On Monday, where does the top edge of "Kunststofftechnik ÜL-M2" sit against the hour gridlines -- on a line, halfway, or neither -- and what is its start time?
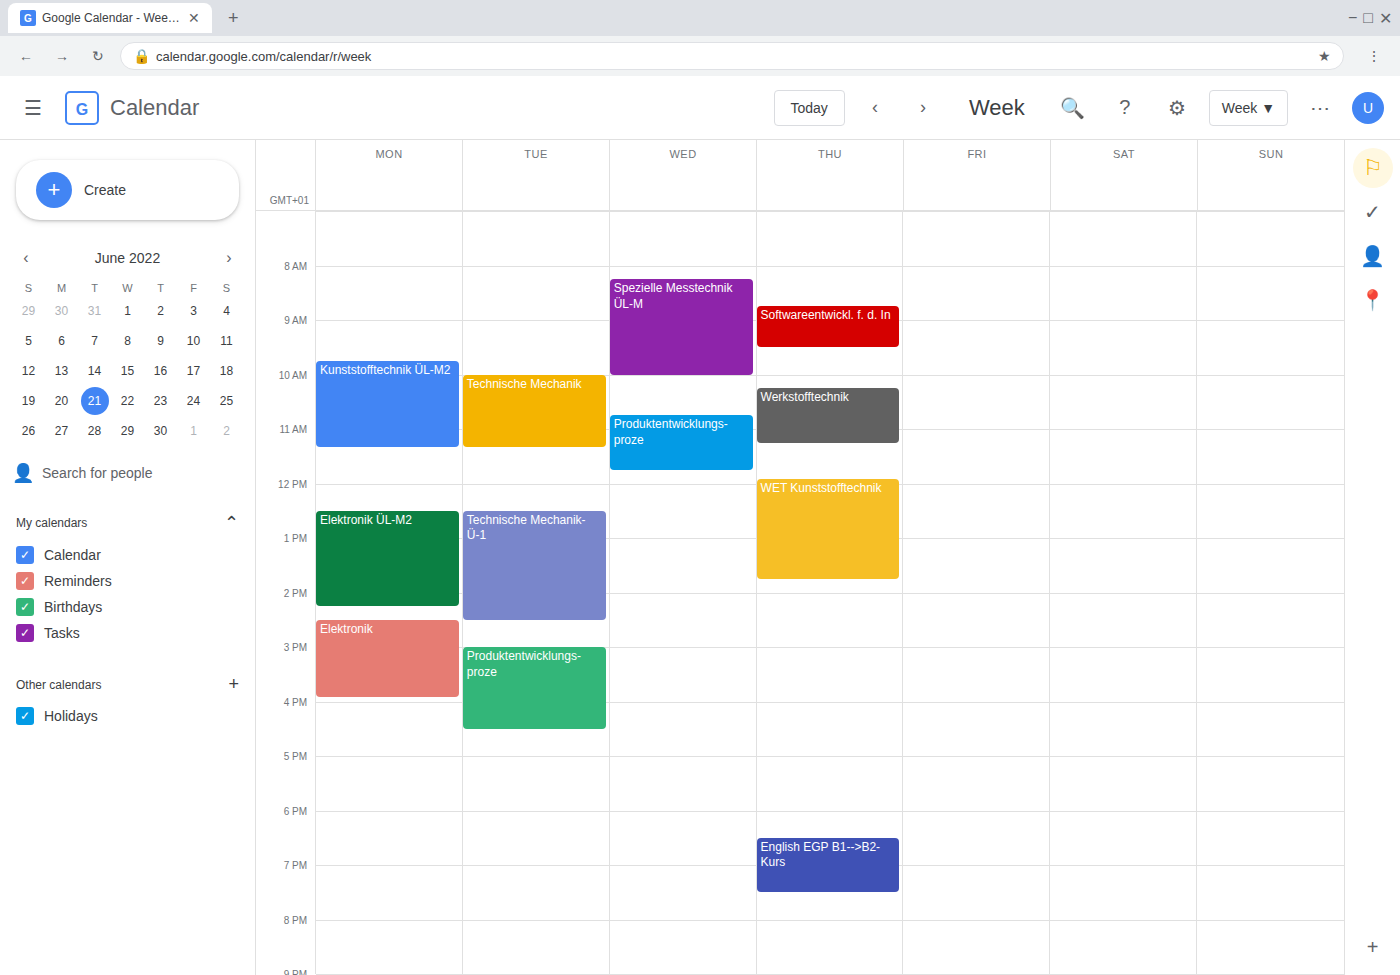
9:45 AM -- neither: three quarters of the way from the 9 AM line to the 10 AM line.